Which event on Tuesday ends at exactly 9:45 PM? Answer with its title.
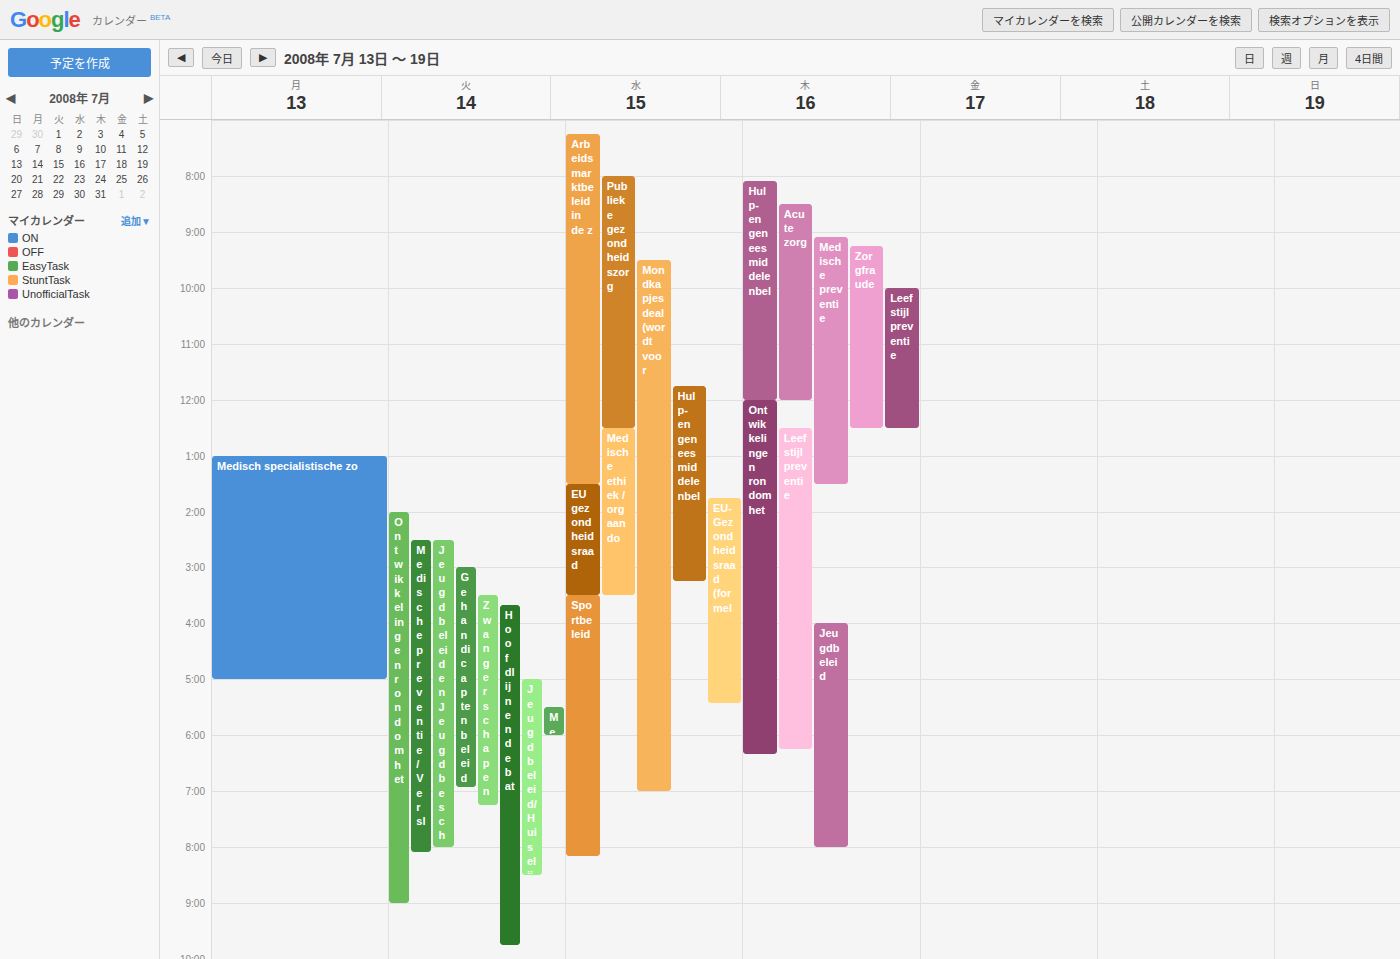
"Hoofdlijnendebat"